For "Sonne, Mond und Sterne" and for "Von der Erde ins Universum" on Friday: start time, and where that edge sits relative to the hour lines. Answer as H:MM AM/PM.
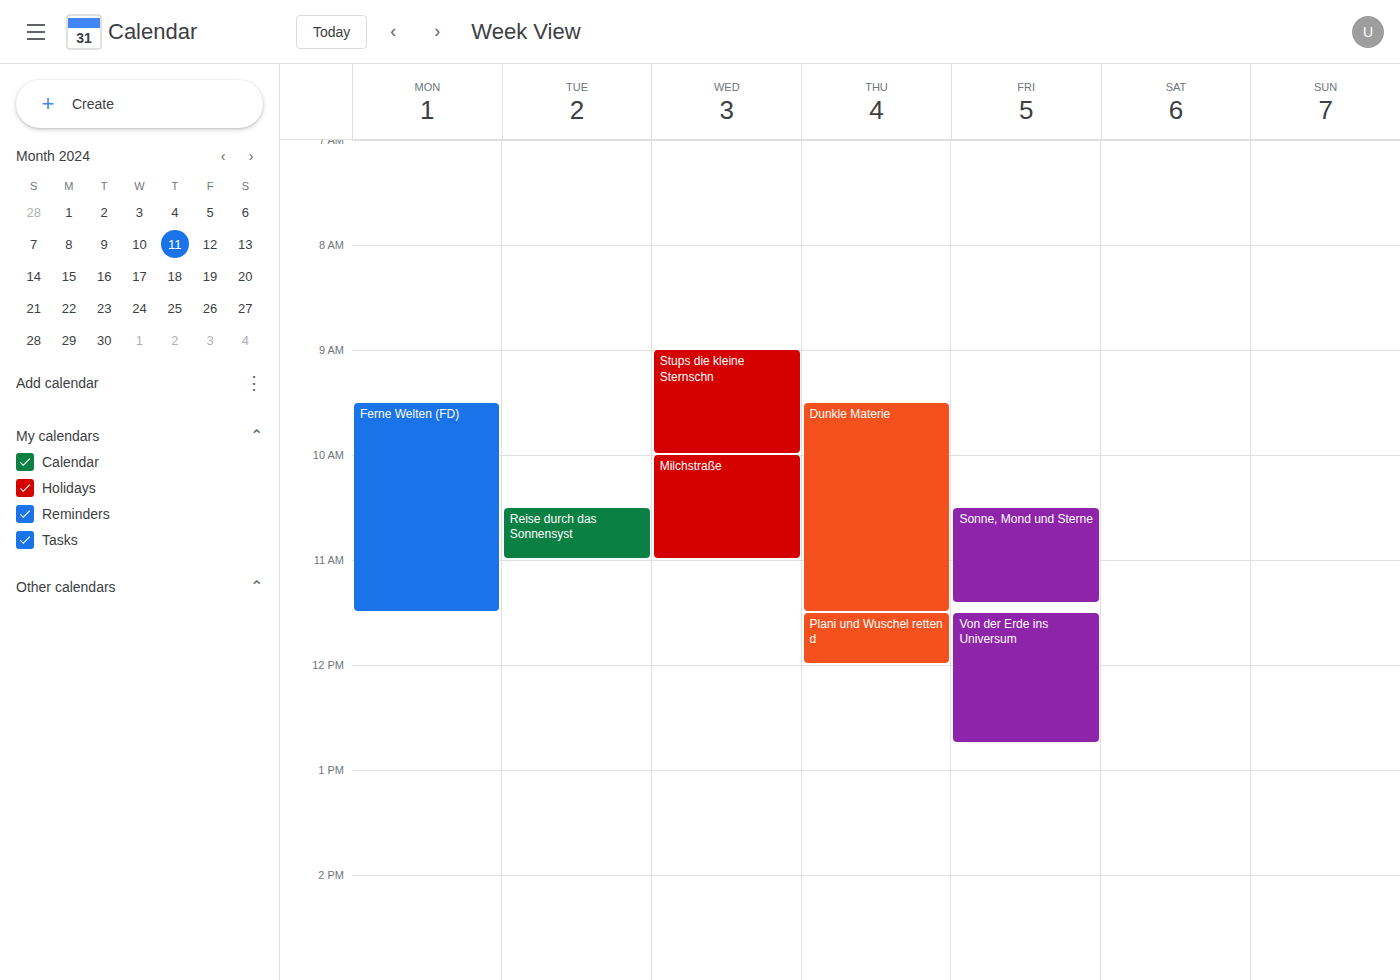
"Sonne, Mond und Sterne": 10:30 AM, halfway between the 10 AM and 11 AM lines. "Von der Erde ins Universum": 11:30 AM, halfway between the 11 AM and 12 PM lines.